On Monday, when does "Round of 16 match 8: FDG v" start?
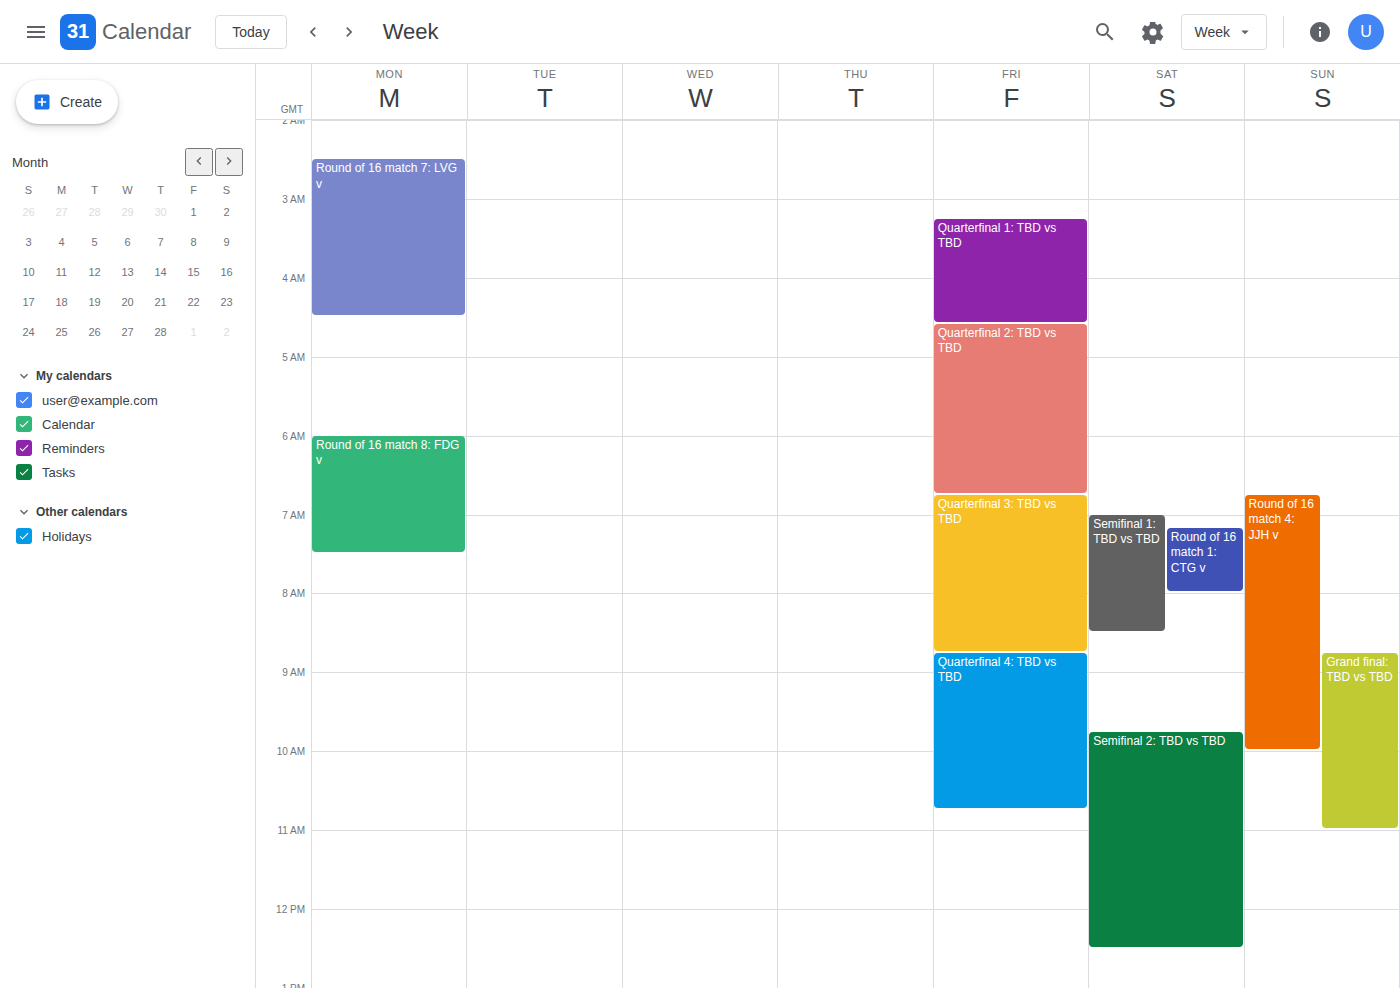
6:00 AM